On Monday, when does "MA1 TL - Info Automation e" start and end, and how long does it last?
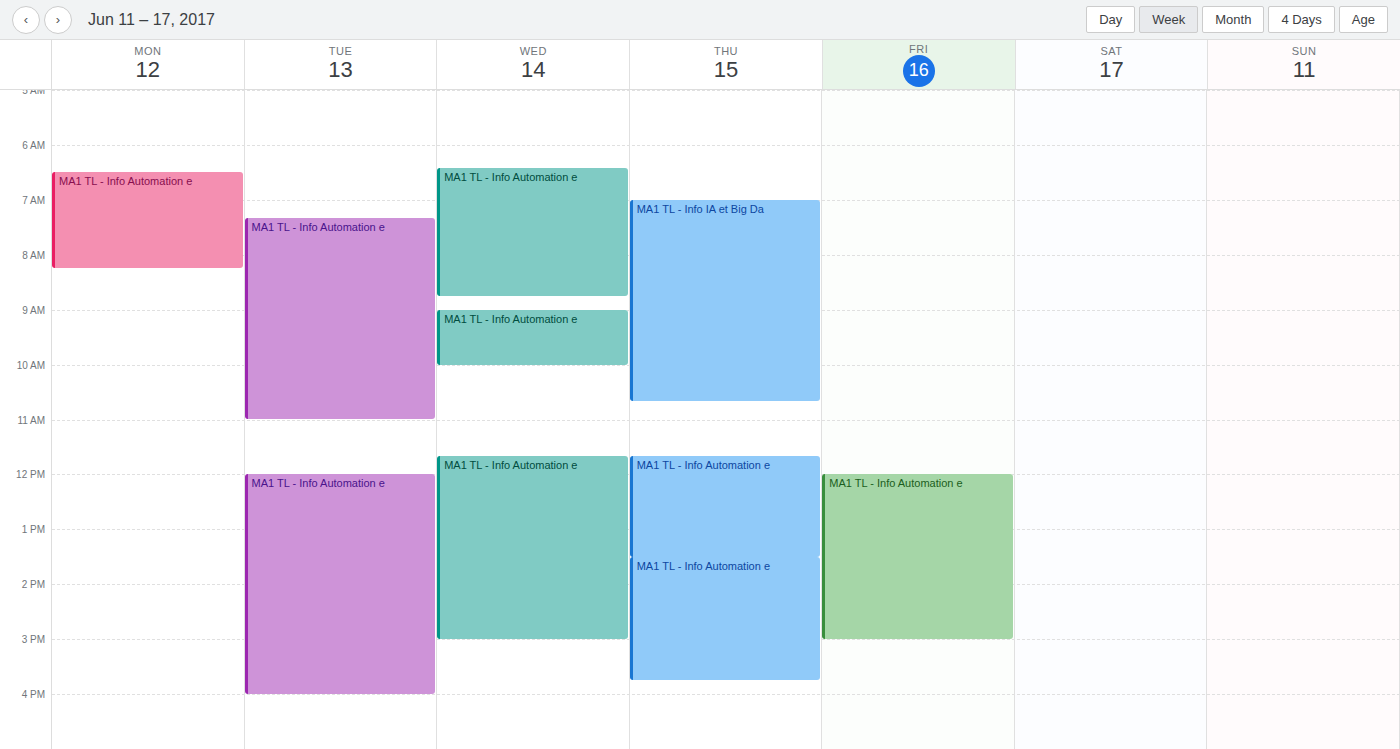
6:30 AM to 8:15 AM, 1 hour 45 minutes